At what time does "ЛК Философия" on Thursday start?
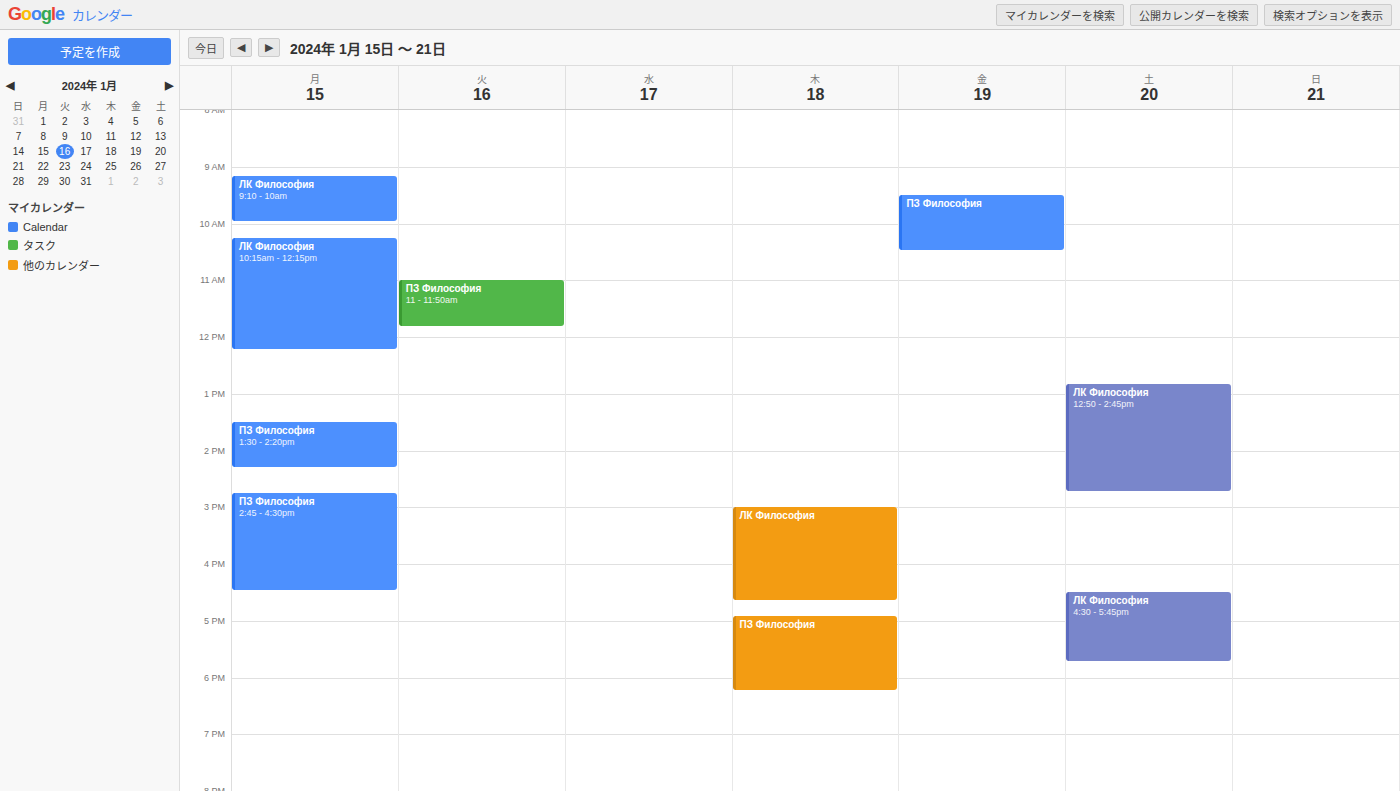
3:00 PM